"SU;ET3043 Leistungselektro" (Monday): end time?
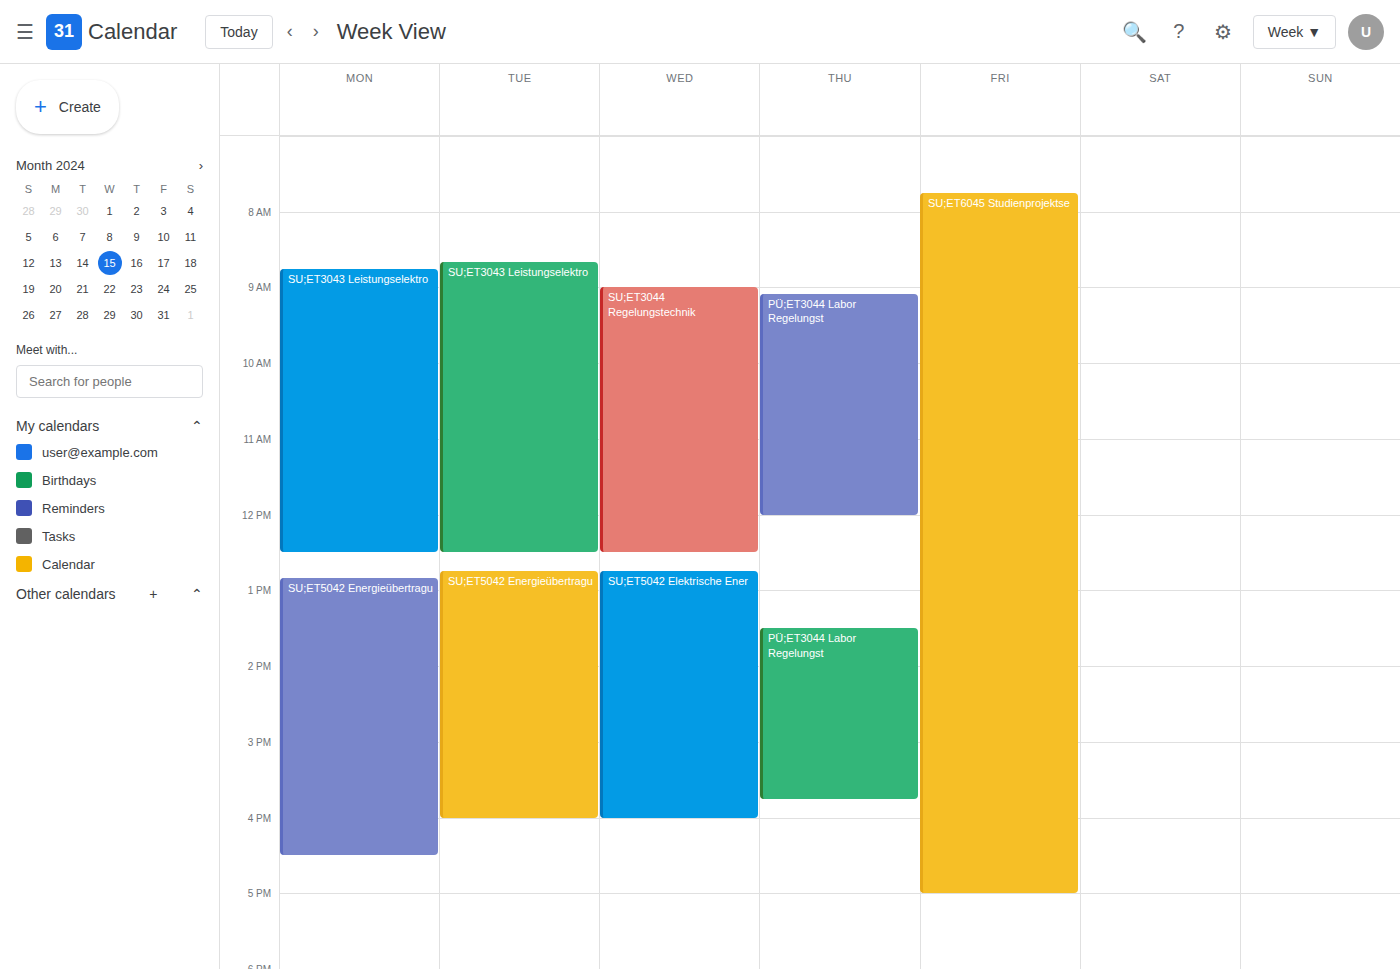
12:30 PM